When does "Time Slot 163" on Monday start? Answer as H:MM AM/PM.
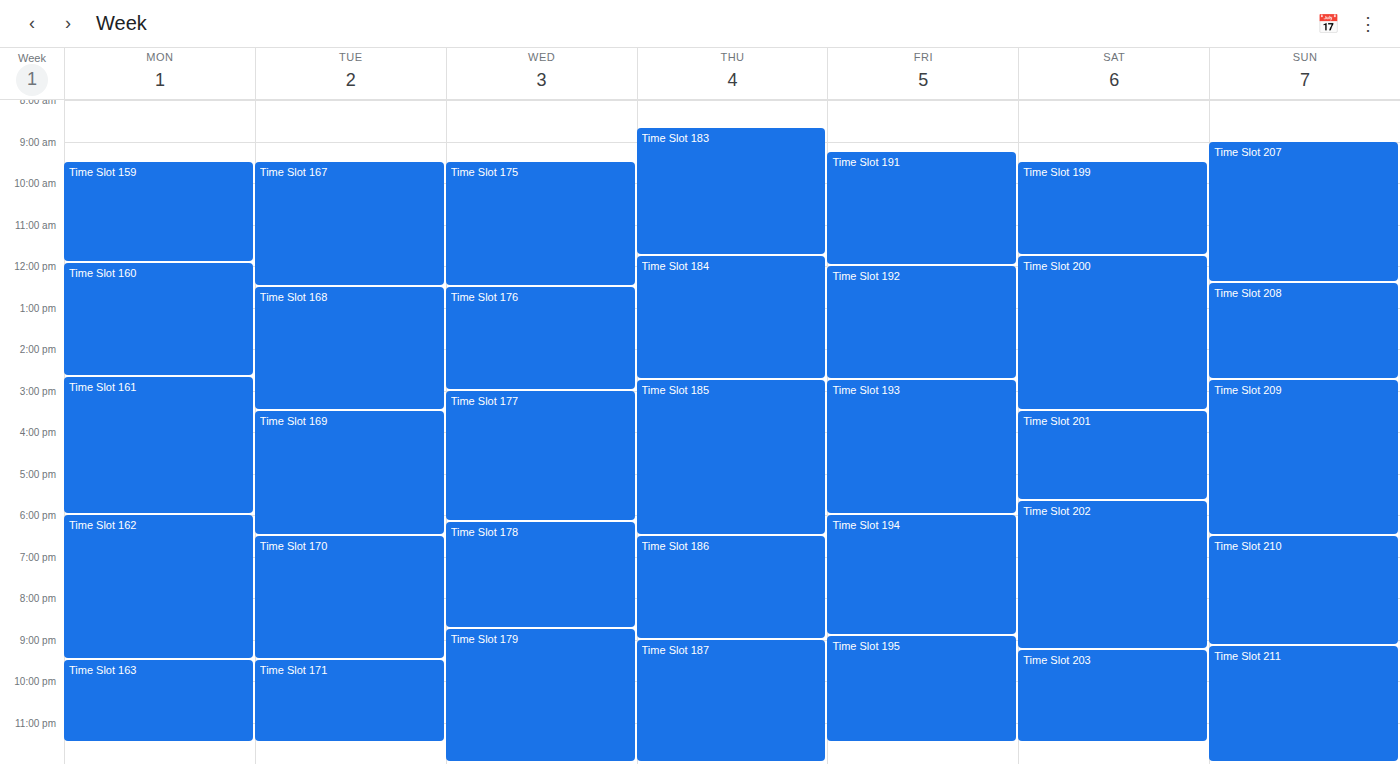
9:30 PM